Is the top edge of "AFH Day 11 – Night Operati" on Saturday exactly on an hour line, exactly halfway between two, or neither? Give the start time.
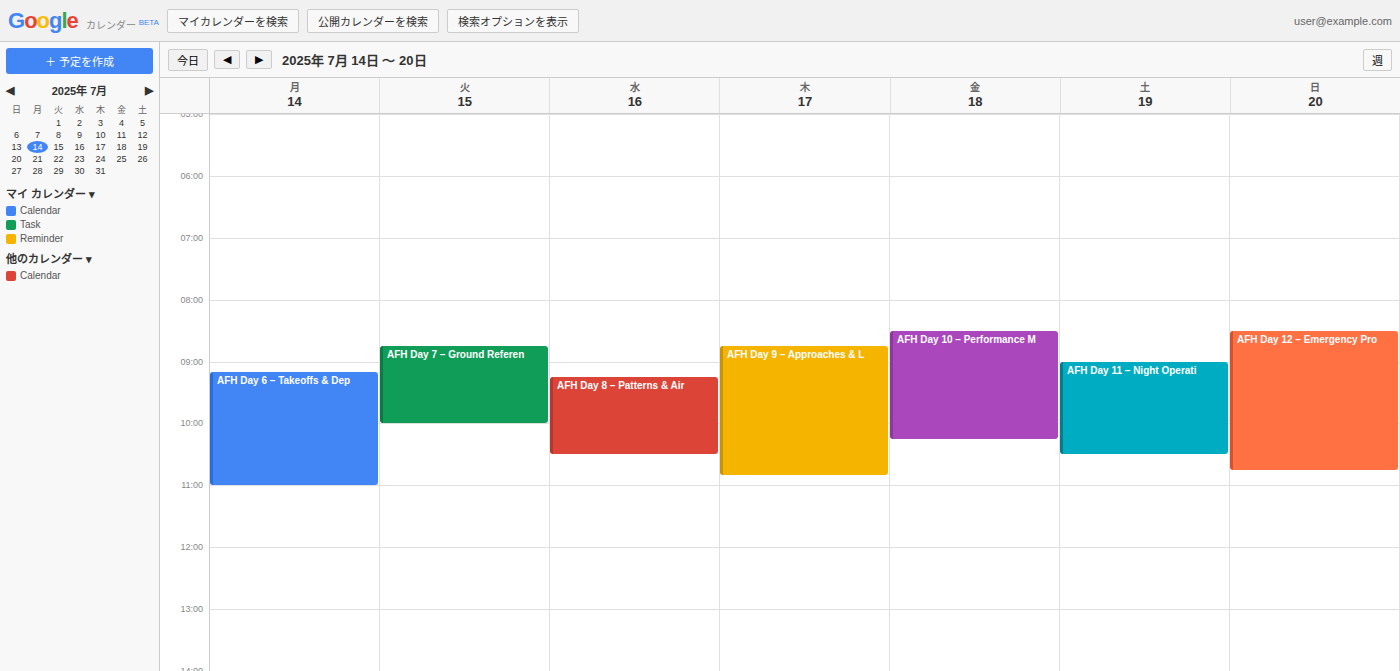
09:00 -- exactly on the 09:00 line.